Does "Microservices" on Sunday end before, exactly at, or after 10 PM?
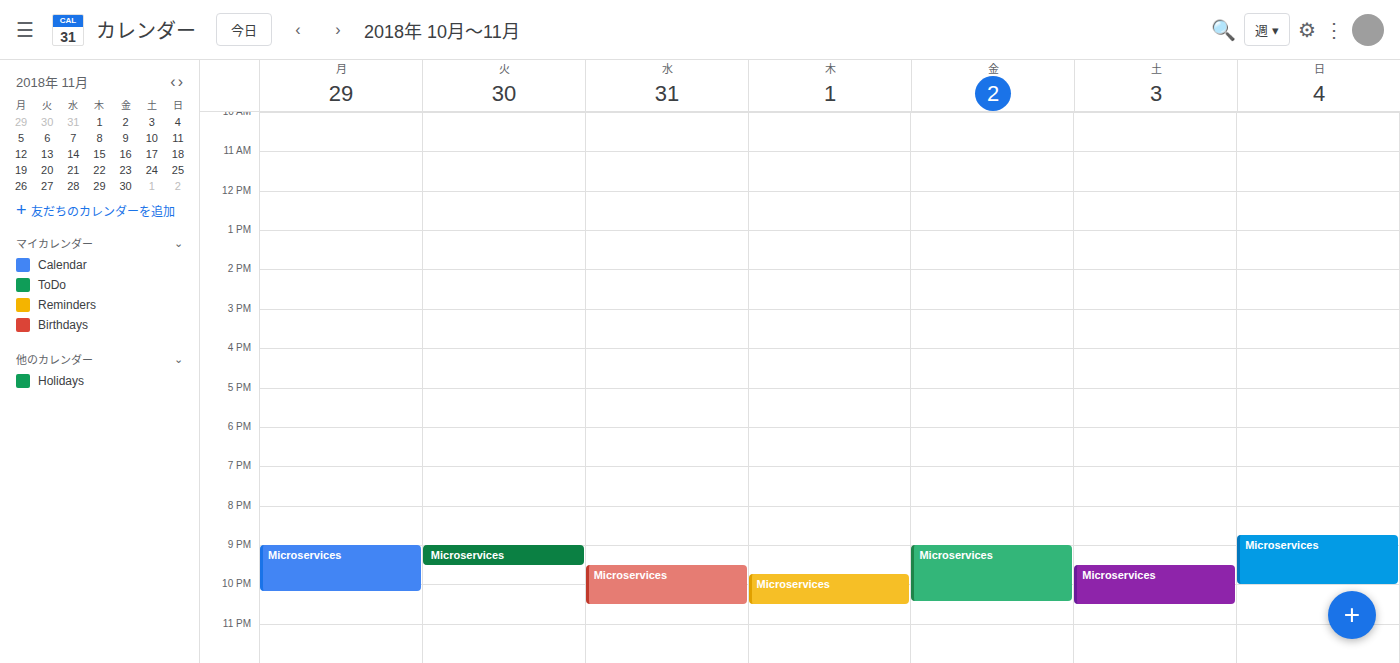
10:00 PM -- exactly at 10 PM, on the 10 PM line.